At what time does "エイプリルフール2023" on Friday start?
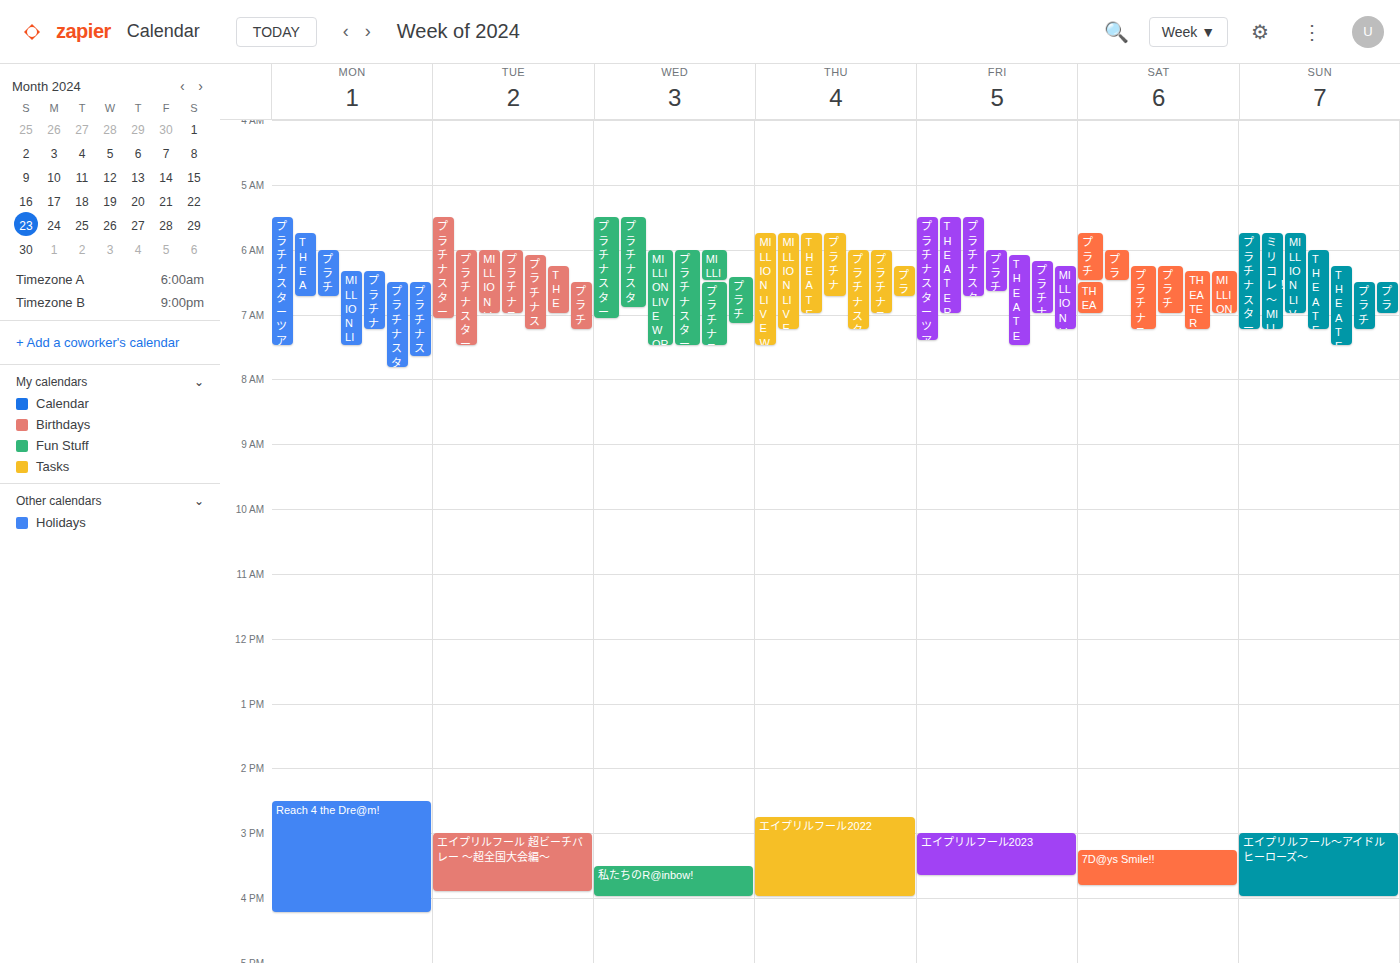
3:00 PM